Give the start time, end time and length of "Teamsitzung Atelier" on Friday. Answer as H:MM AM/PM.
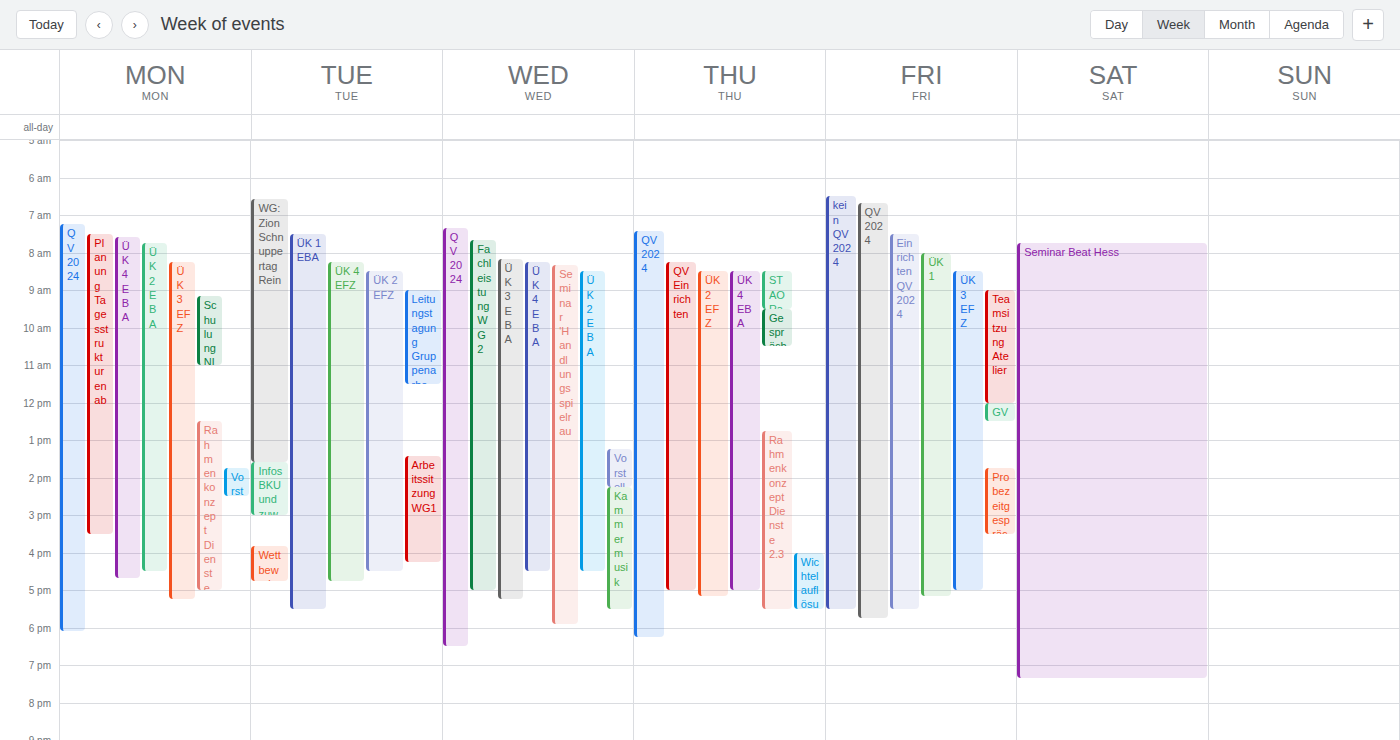
9:00 AM to 12:00 PM, 3 hours